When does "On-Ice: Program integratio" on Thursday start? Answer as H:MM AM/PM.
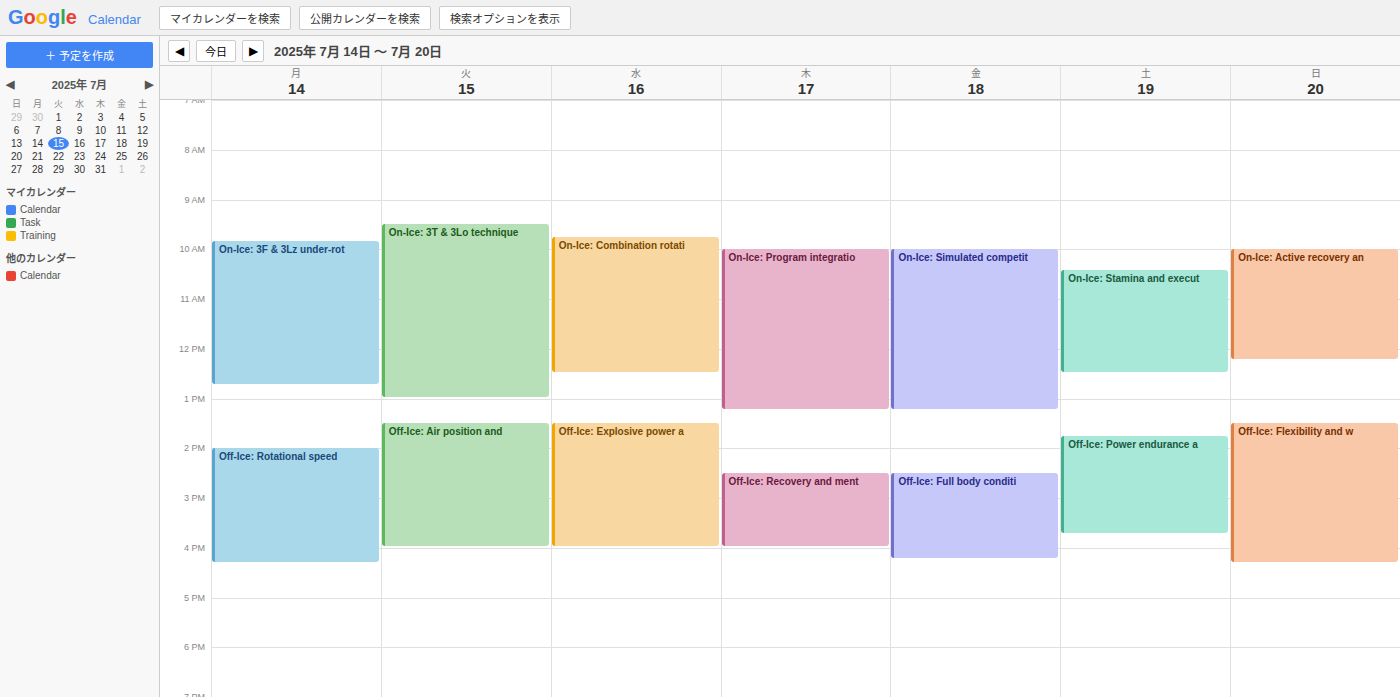
10:00 AM